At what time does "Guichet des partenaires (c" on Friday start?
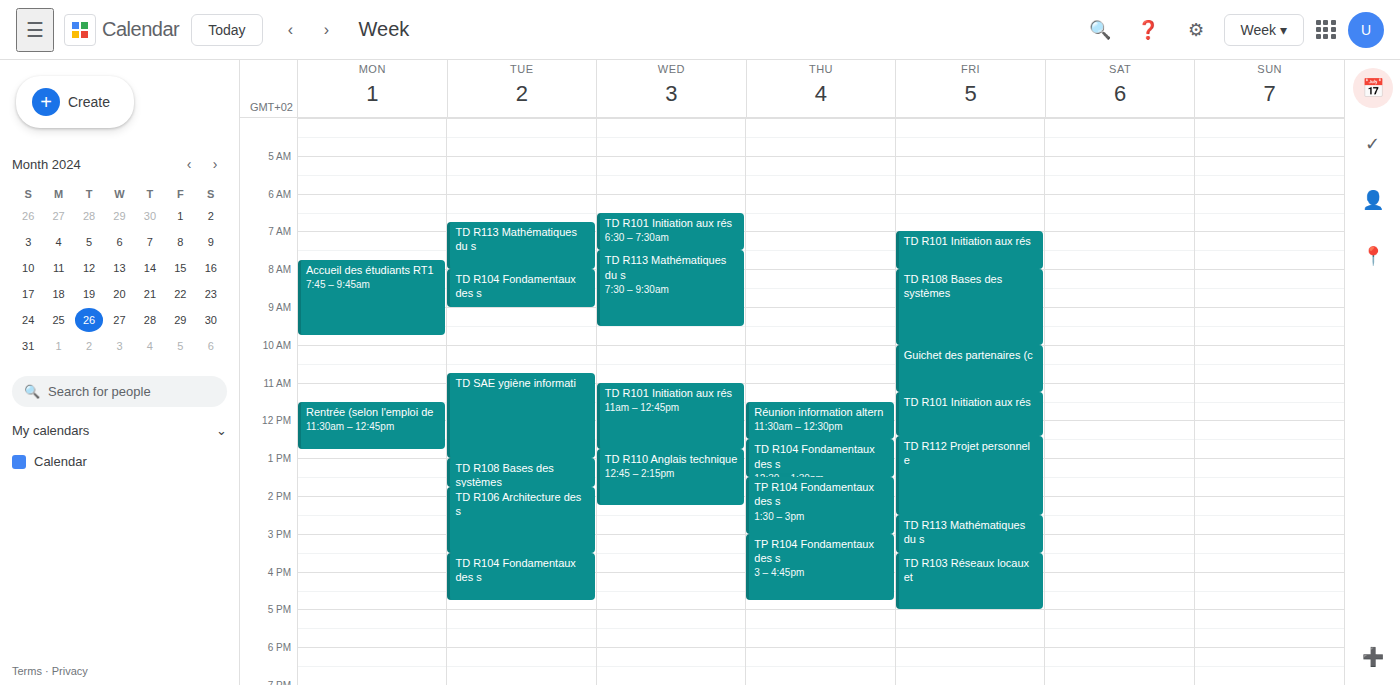
10:00